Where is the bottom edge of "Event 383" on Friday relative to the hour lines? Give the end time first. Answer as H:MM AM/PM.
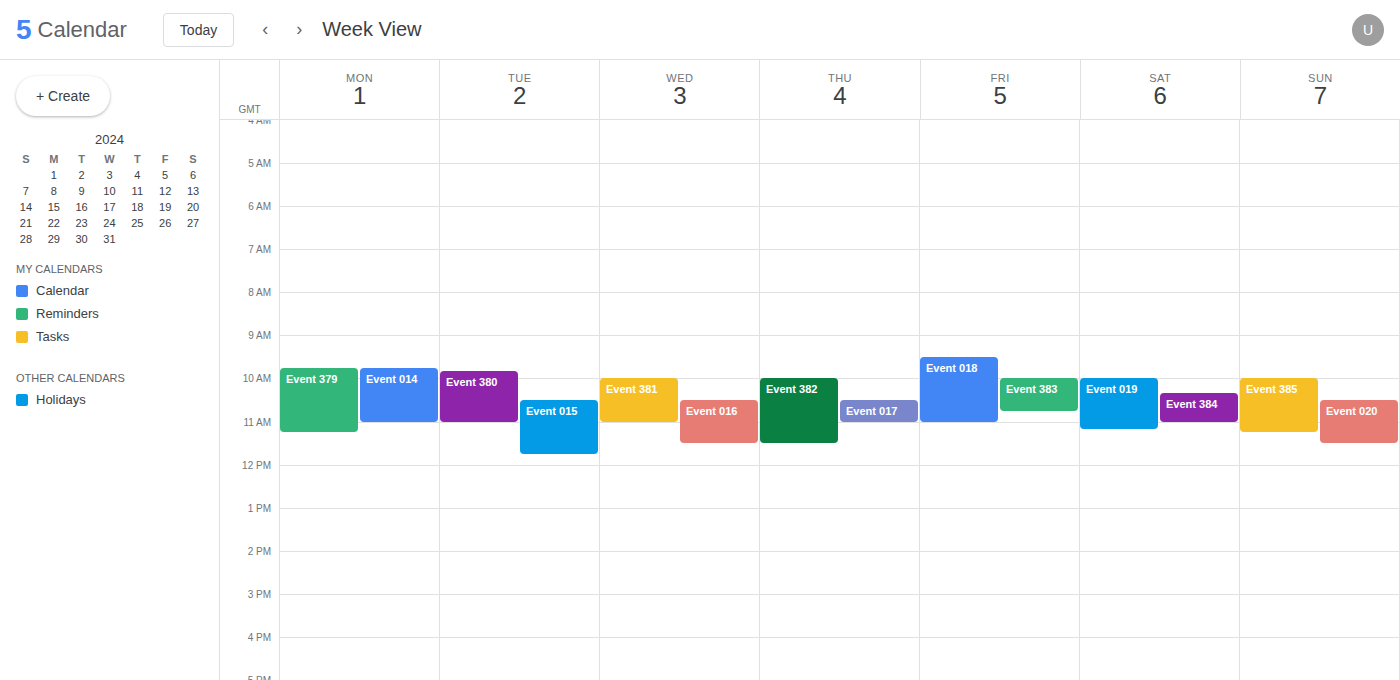
10:45 AM -- neither: three quarters of the way from the 10 AM line to the 11 AM line.